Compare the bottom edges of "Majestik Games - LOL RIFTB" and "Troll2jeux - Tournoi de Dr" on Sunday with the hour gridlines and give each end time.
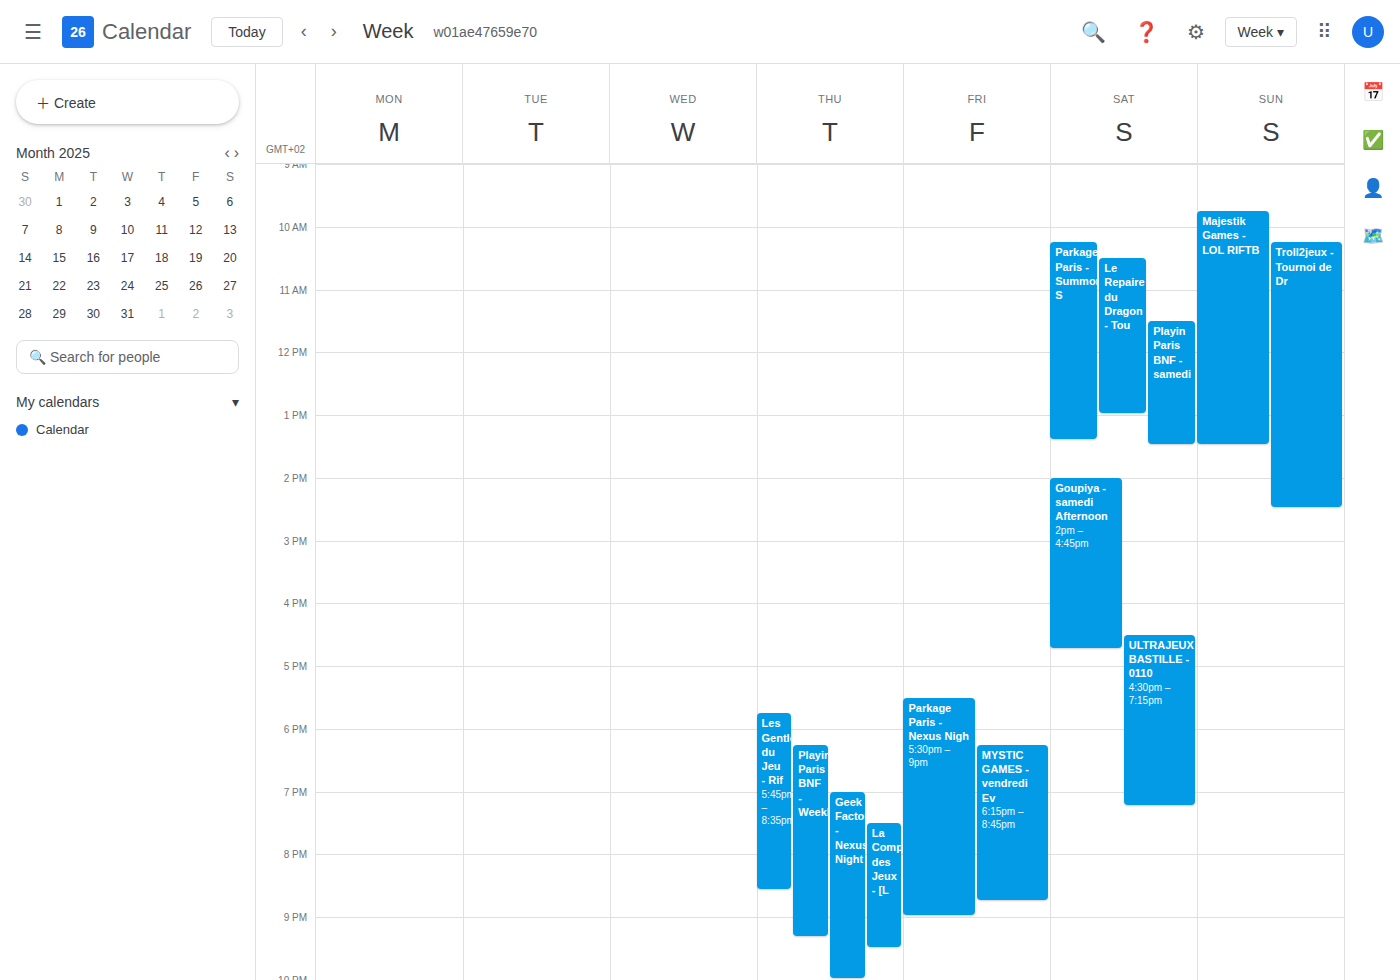
"Majestik Games - LOL RIFTB": 1:30 PM, halfway between the 1 PM and 2 PM lines. "Troll2jeux - Tournoi de Dr": 2:30 PM, halfway between the 2 PM and 3 PM lines.